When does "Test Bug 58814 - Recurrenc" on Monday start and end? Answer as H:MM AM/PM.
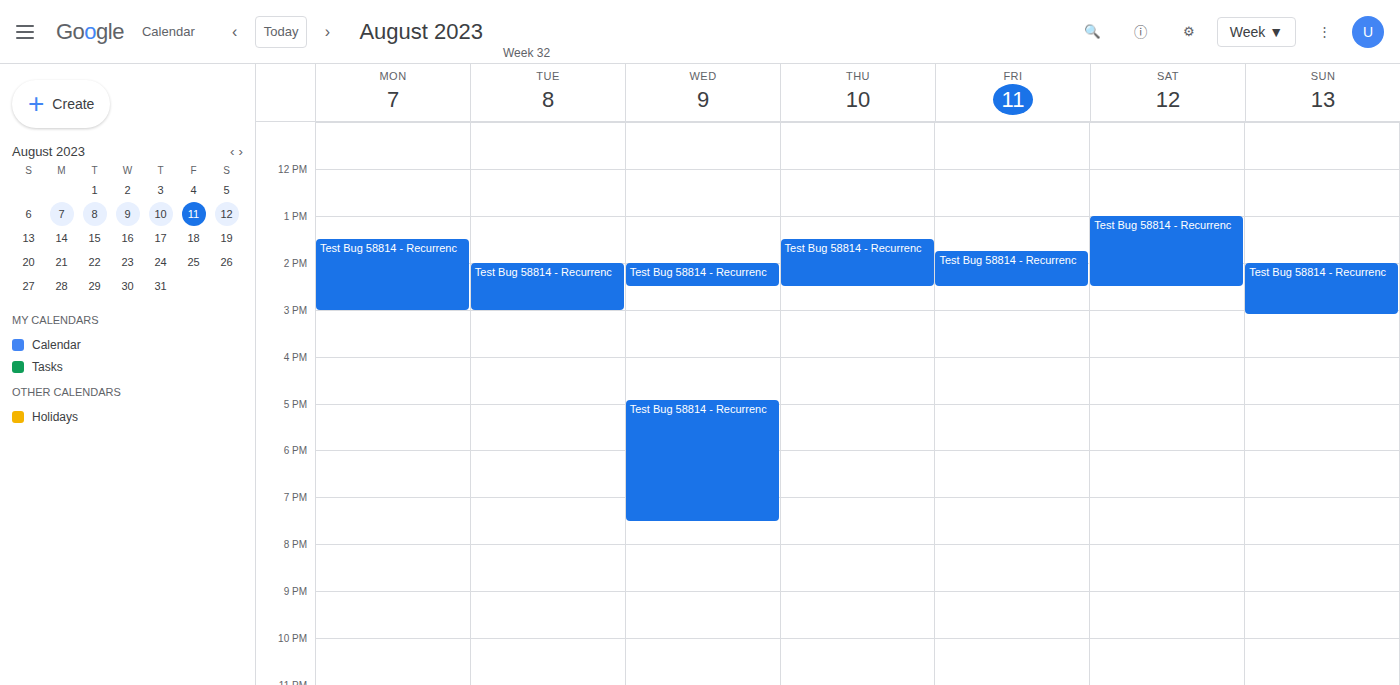
1:30 PM to 3:00 PM